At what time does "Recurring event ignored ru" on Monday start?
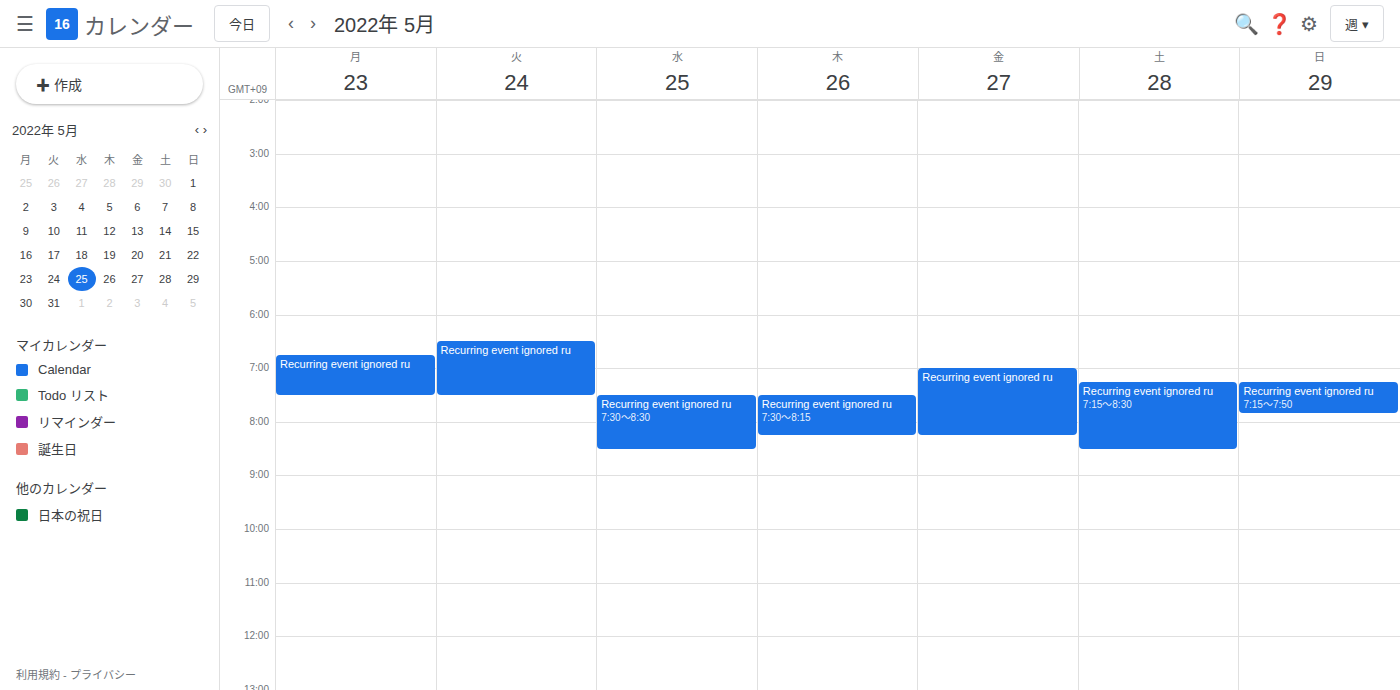
6:45 AM